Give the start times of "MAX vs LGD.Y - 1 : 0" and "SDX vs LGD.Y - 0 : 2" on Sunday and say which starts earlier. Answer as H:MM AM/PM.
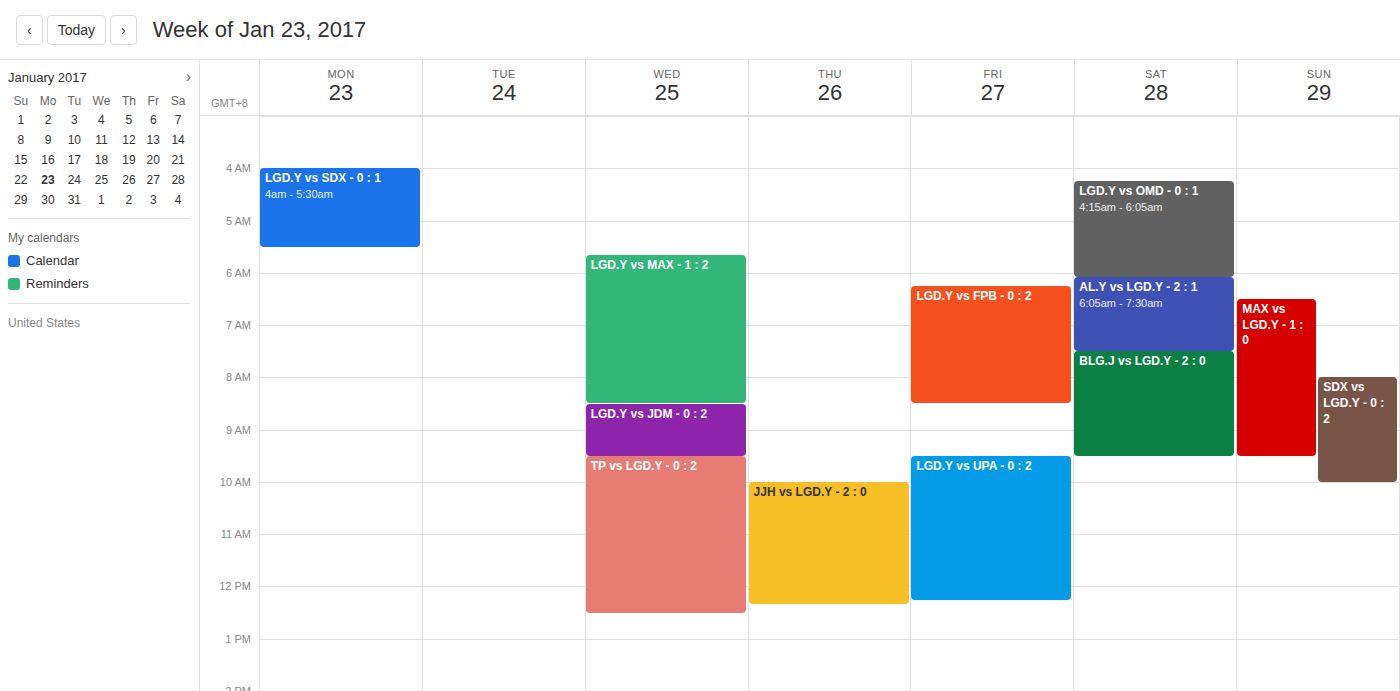
"MAX vs LGD.Y - 1 : 0" 6:30 AM; "SDX vs LGD.Y - 0 : 2" 8:00 AM.